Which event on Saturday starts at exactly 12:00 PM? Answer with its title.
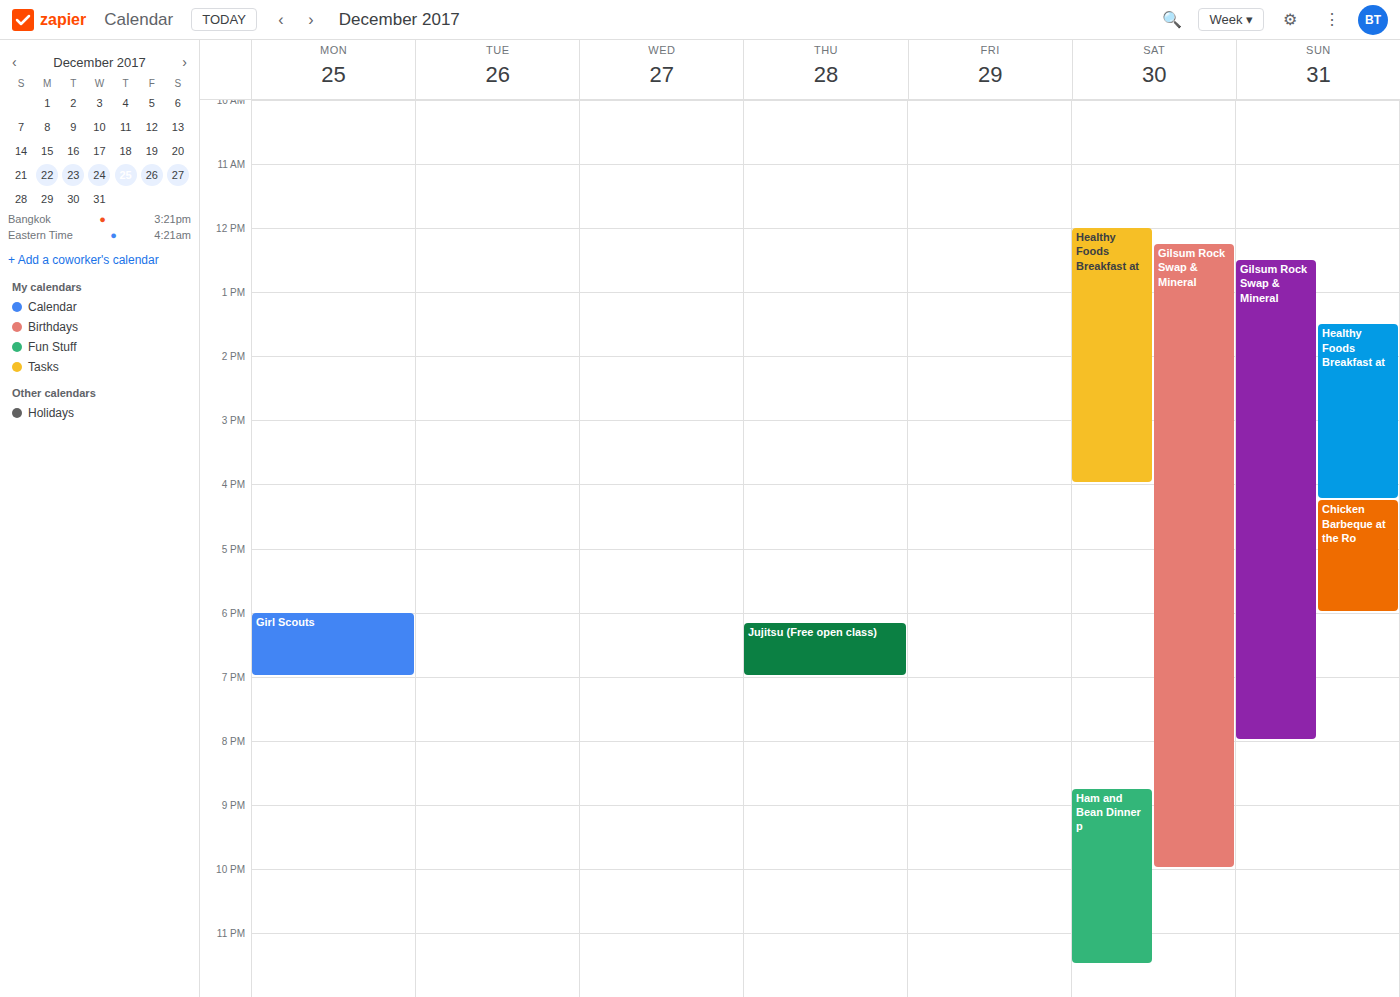
"Healthy Foods Breakfast at"